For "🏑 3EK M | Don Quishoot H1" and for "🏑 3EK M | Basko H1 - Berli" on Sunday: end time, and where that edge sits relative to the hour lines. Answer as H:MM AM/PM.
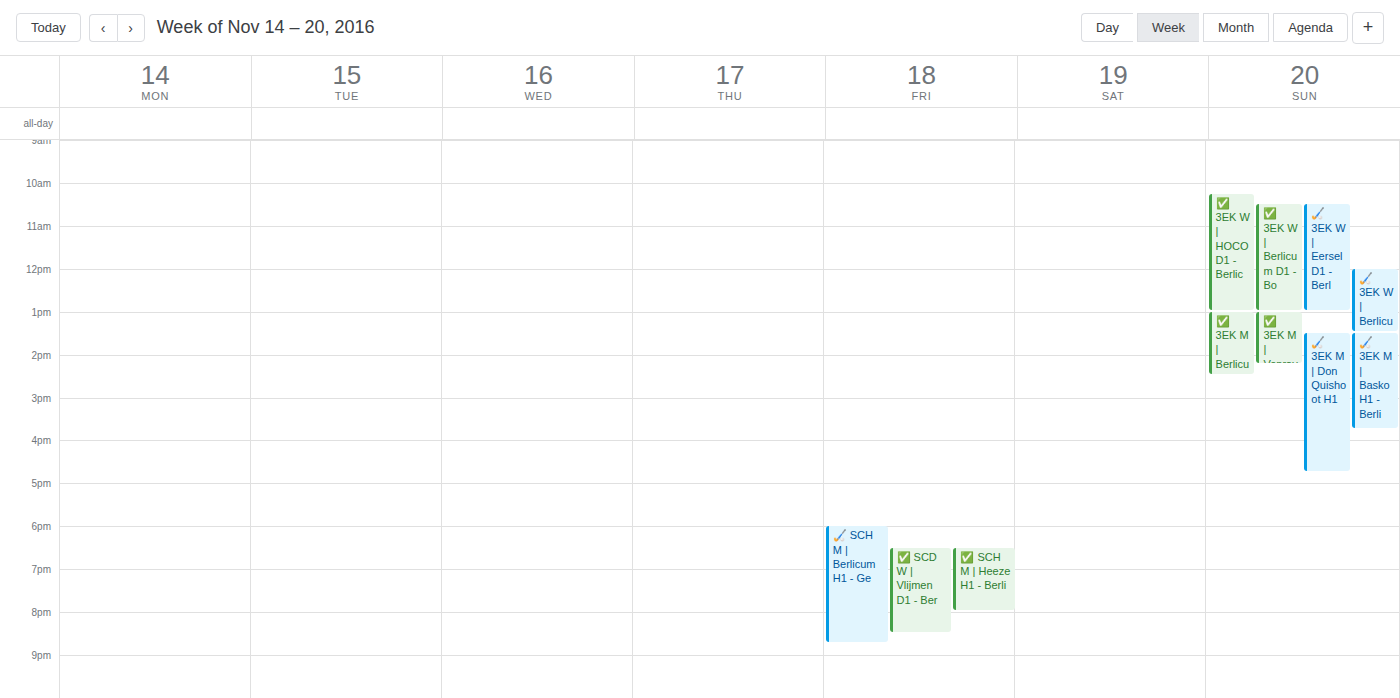
"🏑 3EK M | Don Quishoot H1": 4:45 PM, neither: three quarters of the way from the 4 PM line to the 5 PM line. "🏑 3EK M | Basko H1 - Berli": 3:45 PM, neither: three quarters of the way from the 3 PM line to the 4 PM line.